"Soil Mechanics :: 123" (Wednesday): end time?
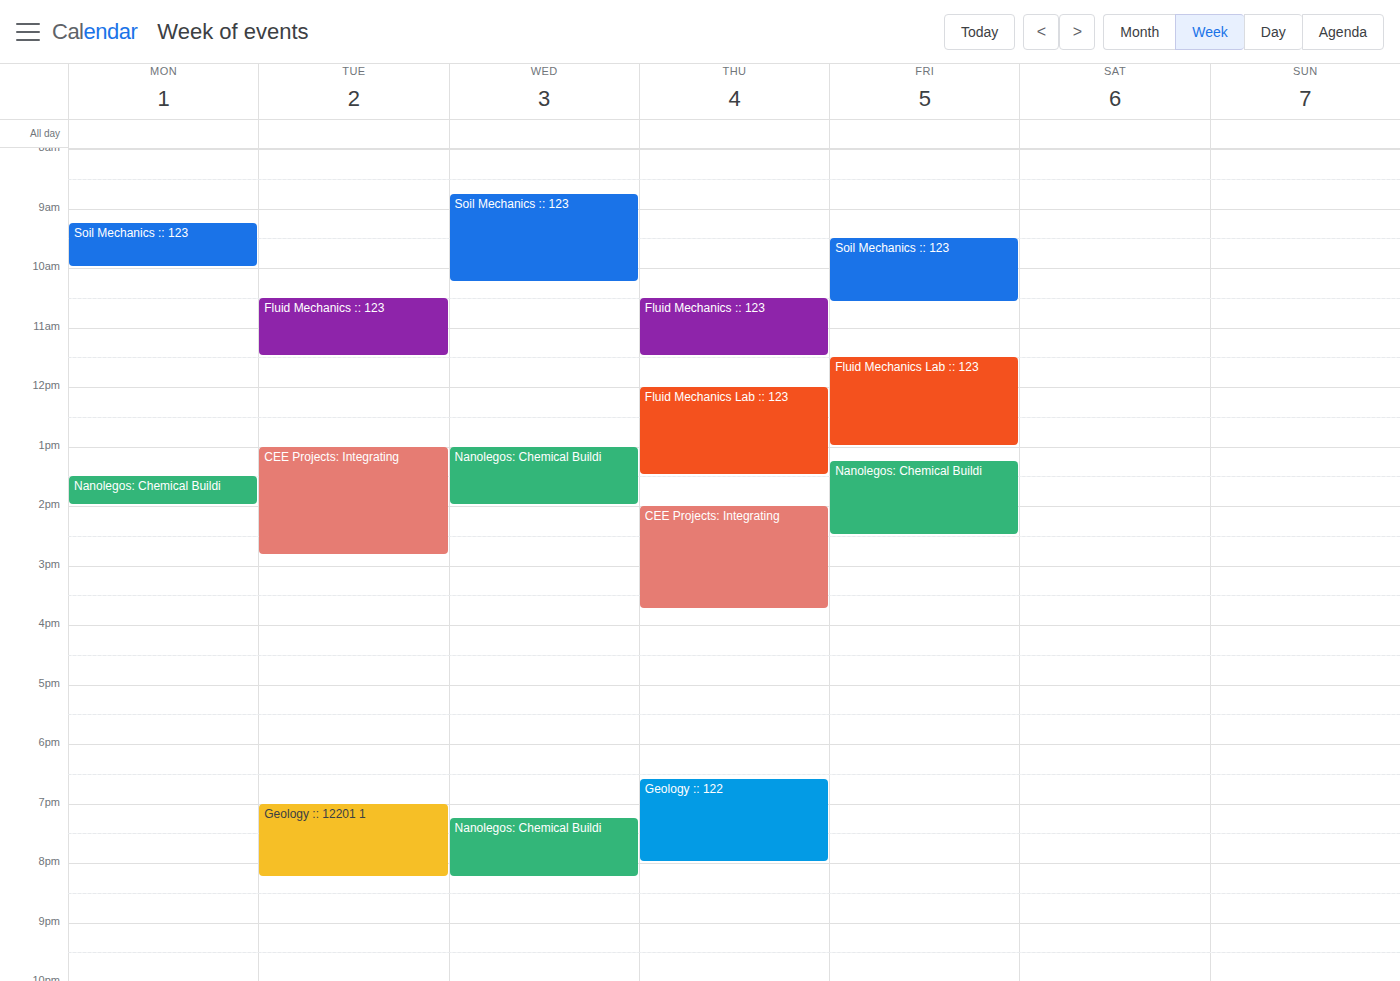
10:15